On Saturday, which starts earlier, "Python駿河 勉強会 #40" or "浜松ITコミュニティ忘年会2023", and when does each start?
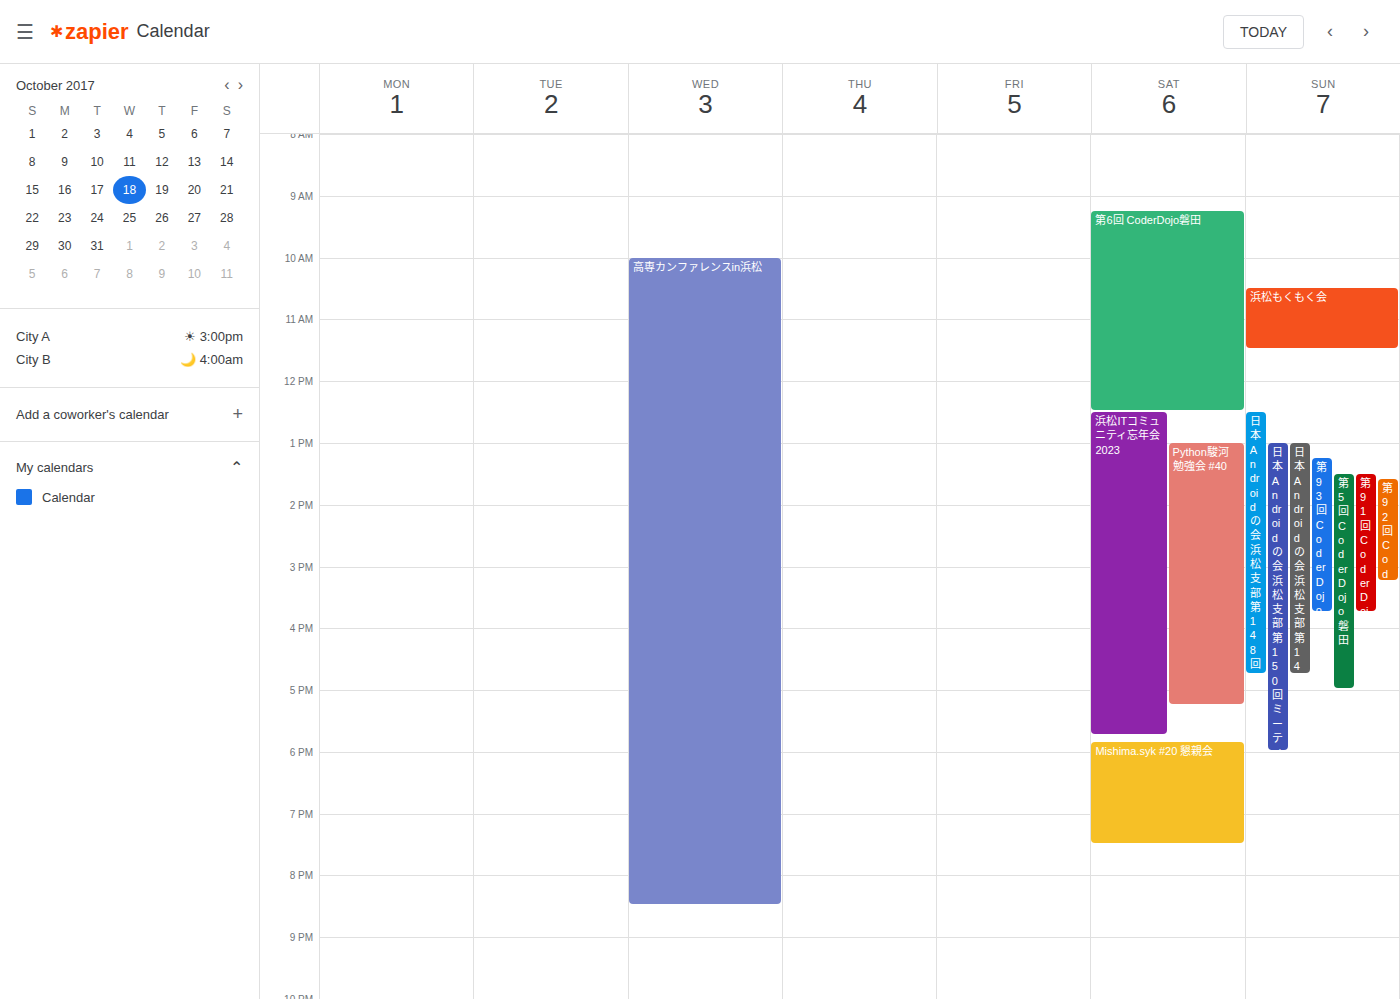
"浜松ITコミュニティ忘年会2023" 12:30 PM; "Python駿河 勉強会 #40" 1:00 PM.